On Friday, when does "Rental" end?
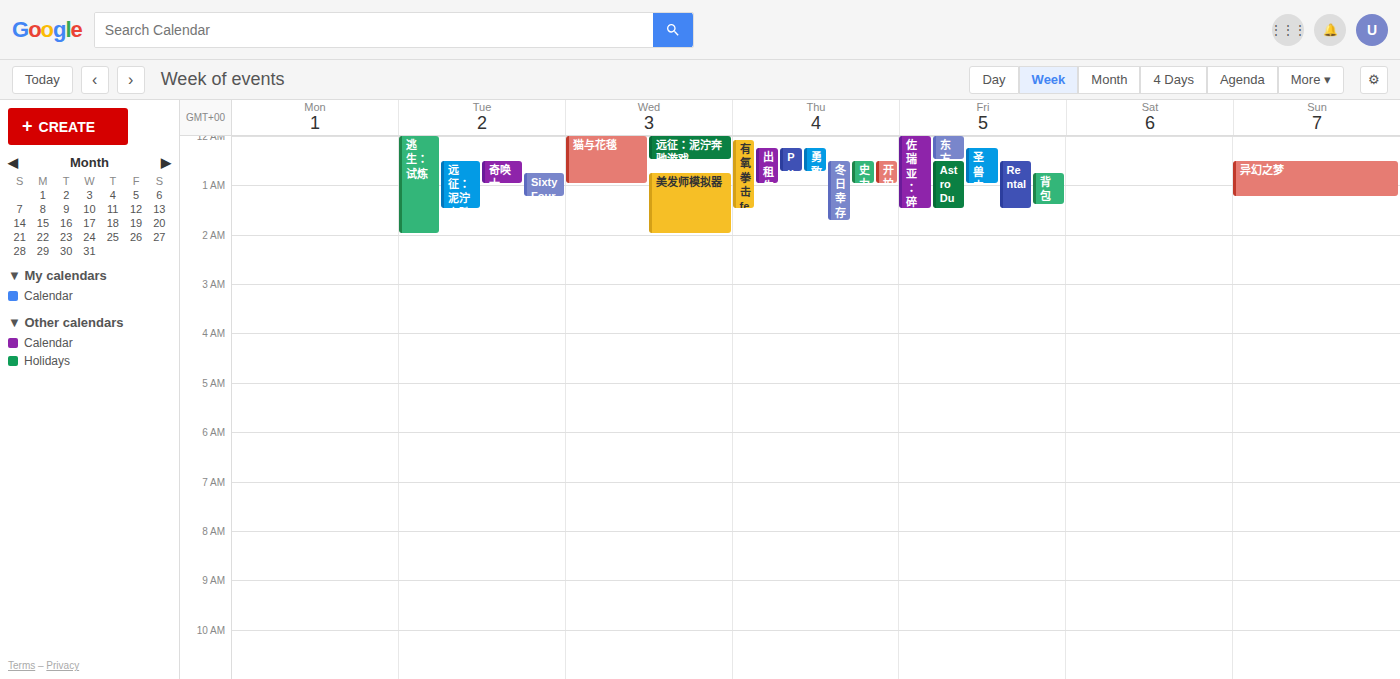
1:30 AM